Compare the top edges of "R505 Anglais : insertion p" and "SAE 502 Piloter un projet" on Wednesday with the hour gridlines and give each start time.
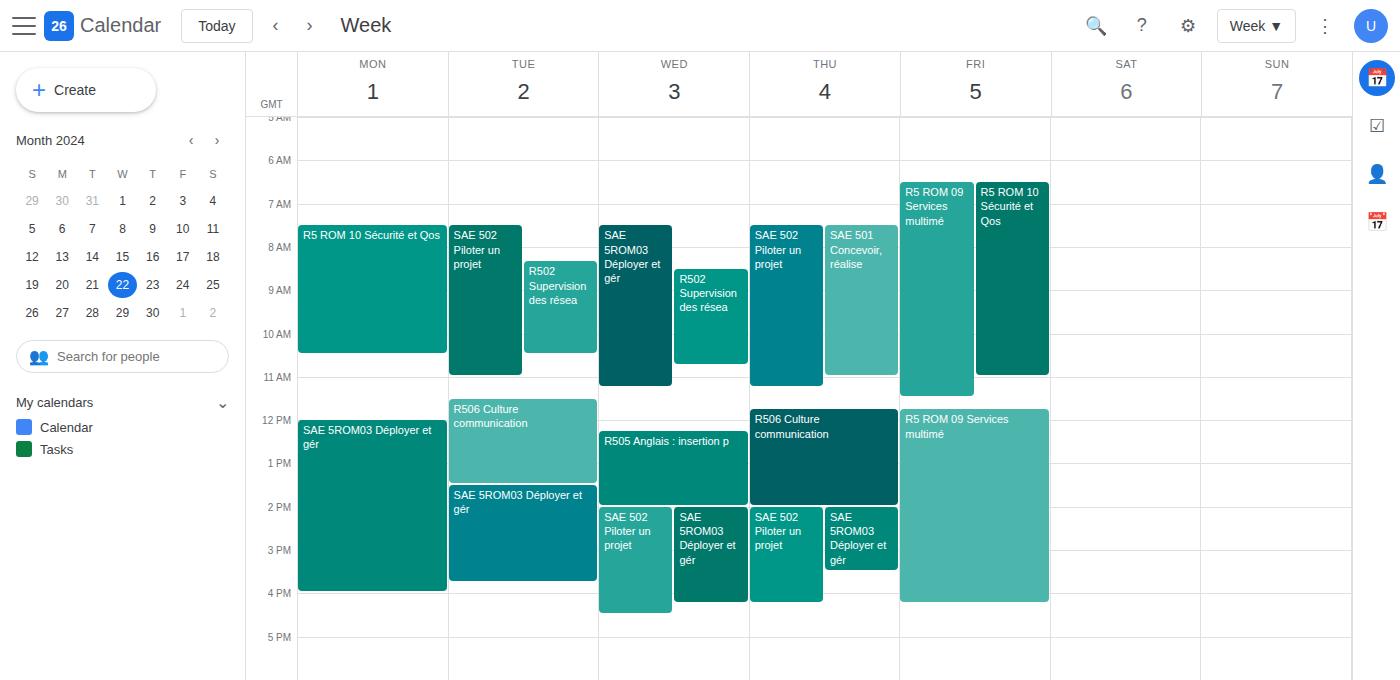
"R505 Anglais : insertion p": 12:15 PM, neither: a quarter of the way from the 12 PM line to the 1 PM line. "SAE 502 Piloter un projet": 2:00 PM, exactly on the 2 PM line.